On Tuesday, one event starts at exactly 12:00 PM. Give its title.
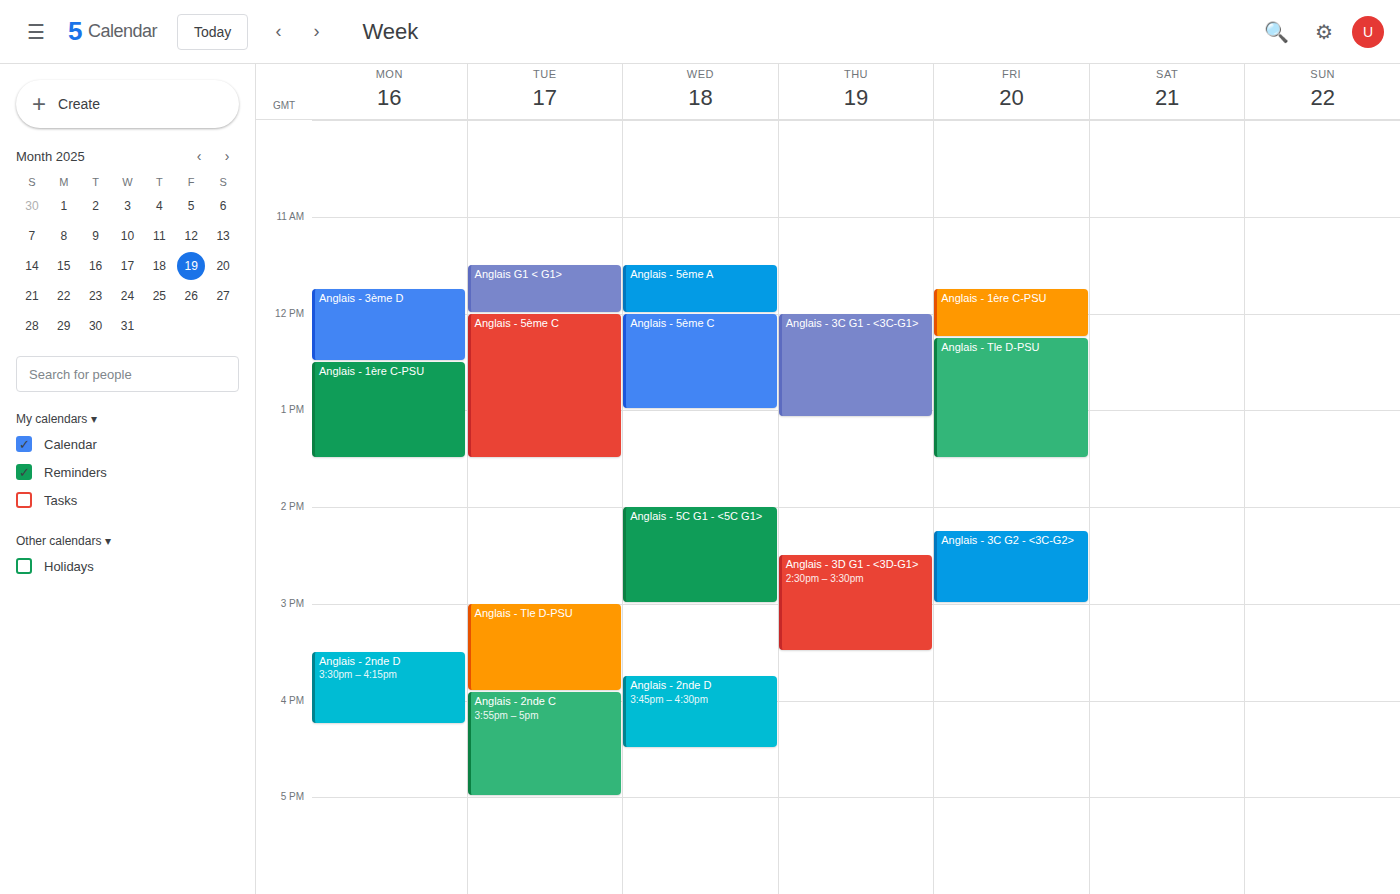
"Anglais - 5ème C"